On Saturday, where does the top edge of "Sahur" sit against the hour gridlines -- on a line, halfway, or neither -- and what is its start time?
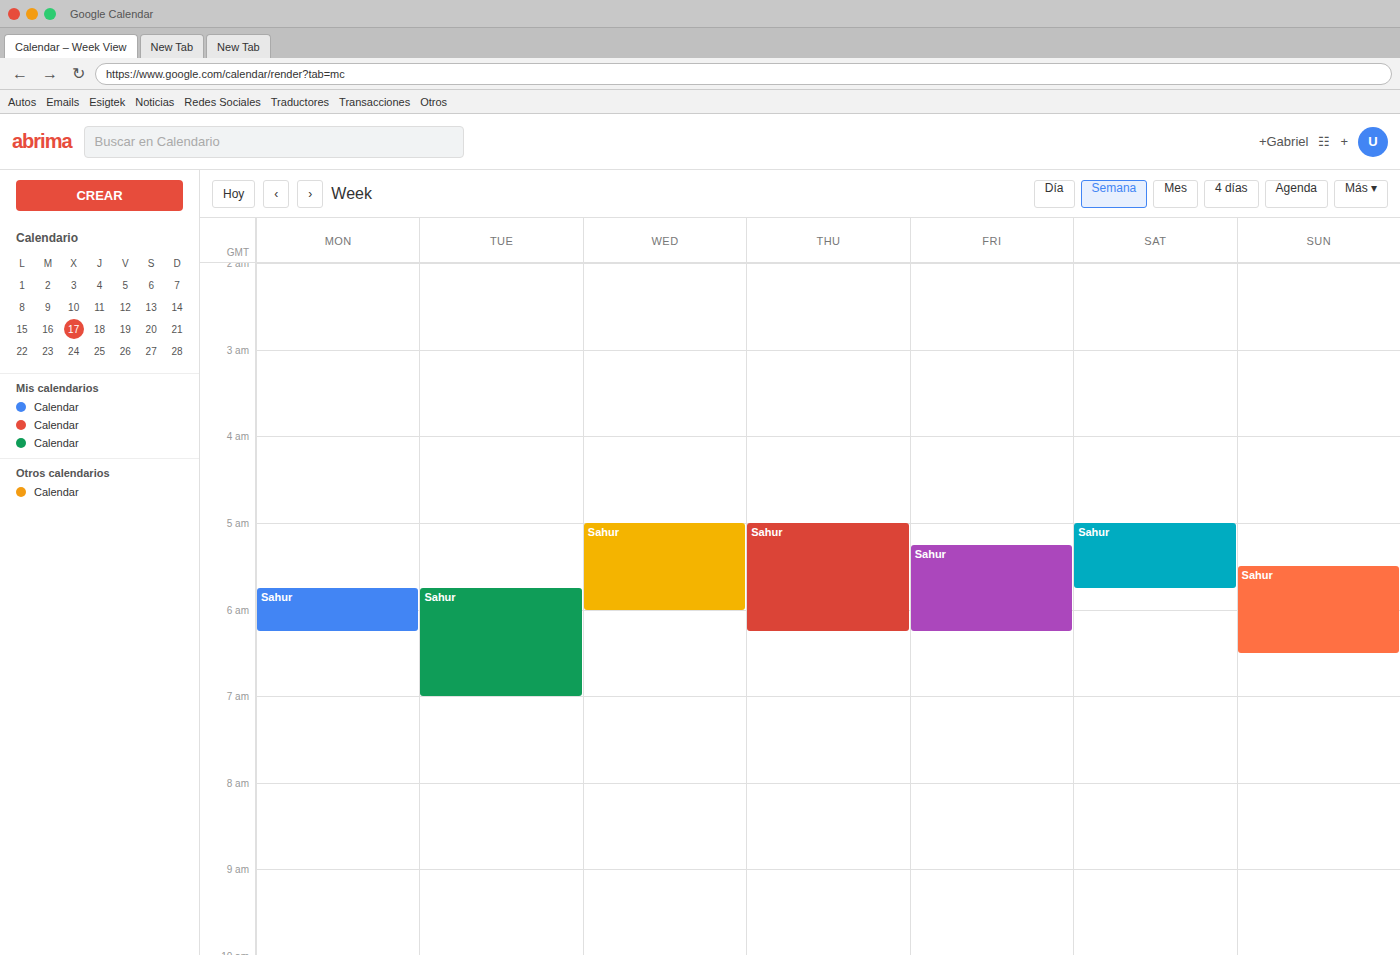
5:00 AM -- exactly on the 5 AM line.